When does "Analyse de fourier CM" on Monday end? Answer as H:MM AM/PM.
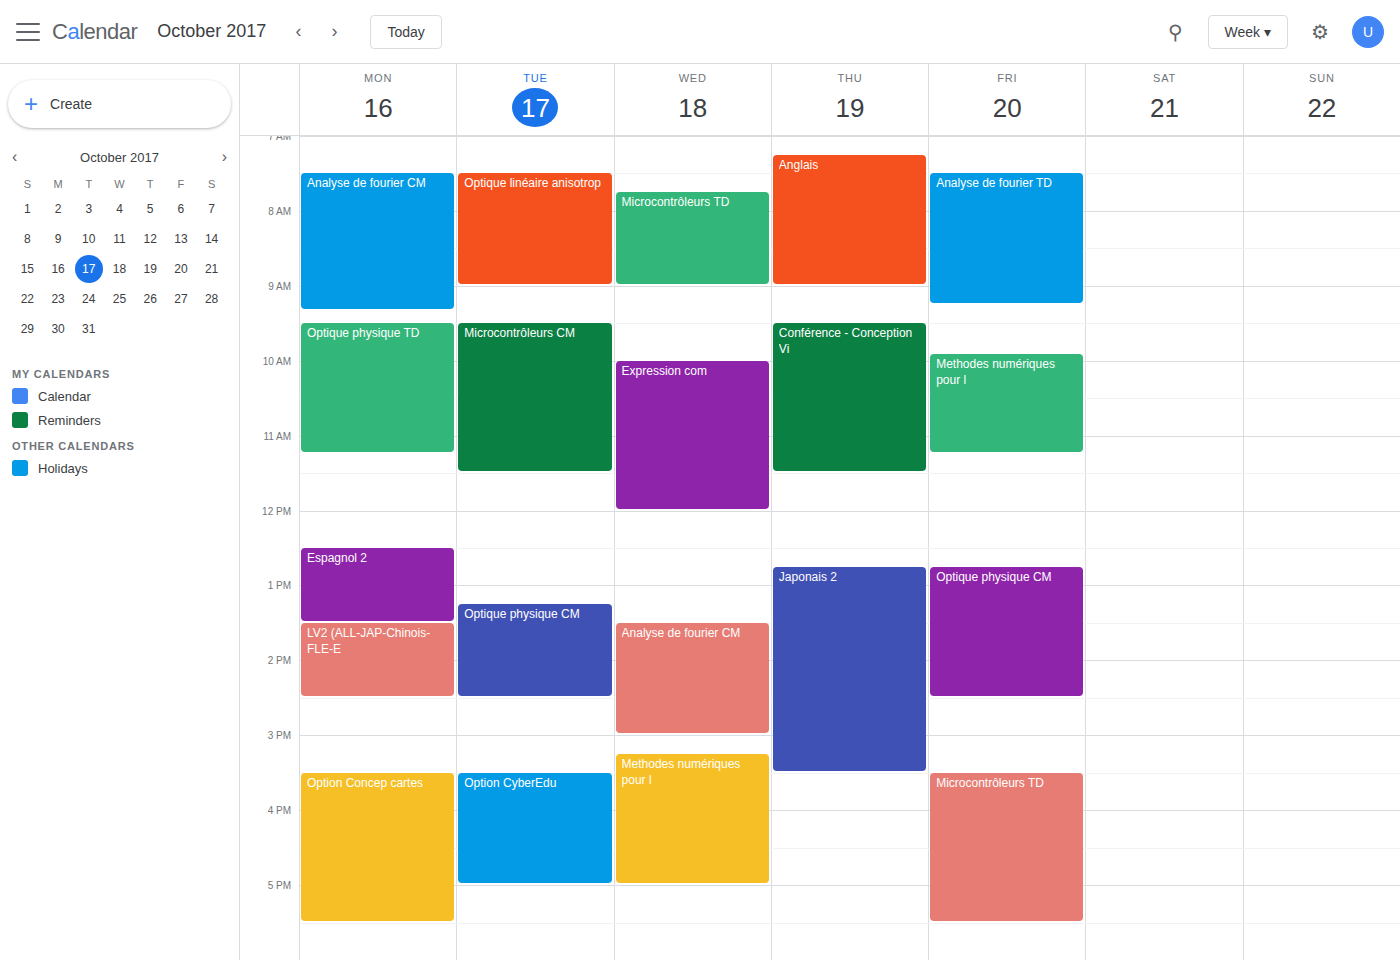
9:20 AM